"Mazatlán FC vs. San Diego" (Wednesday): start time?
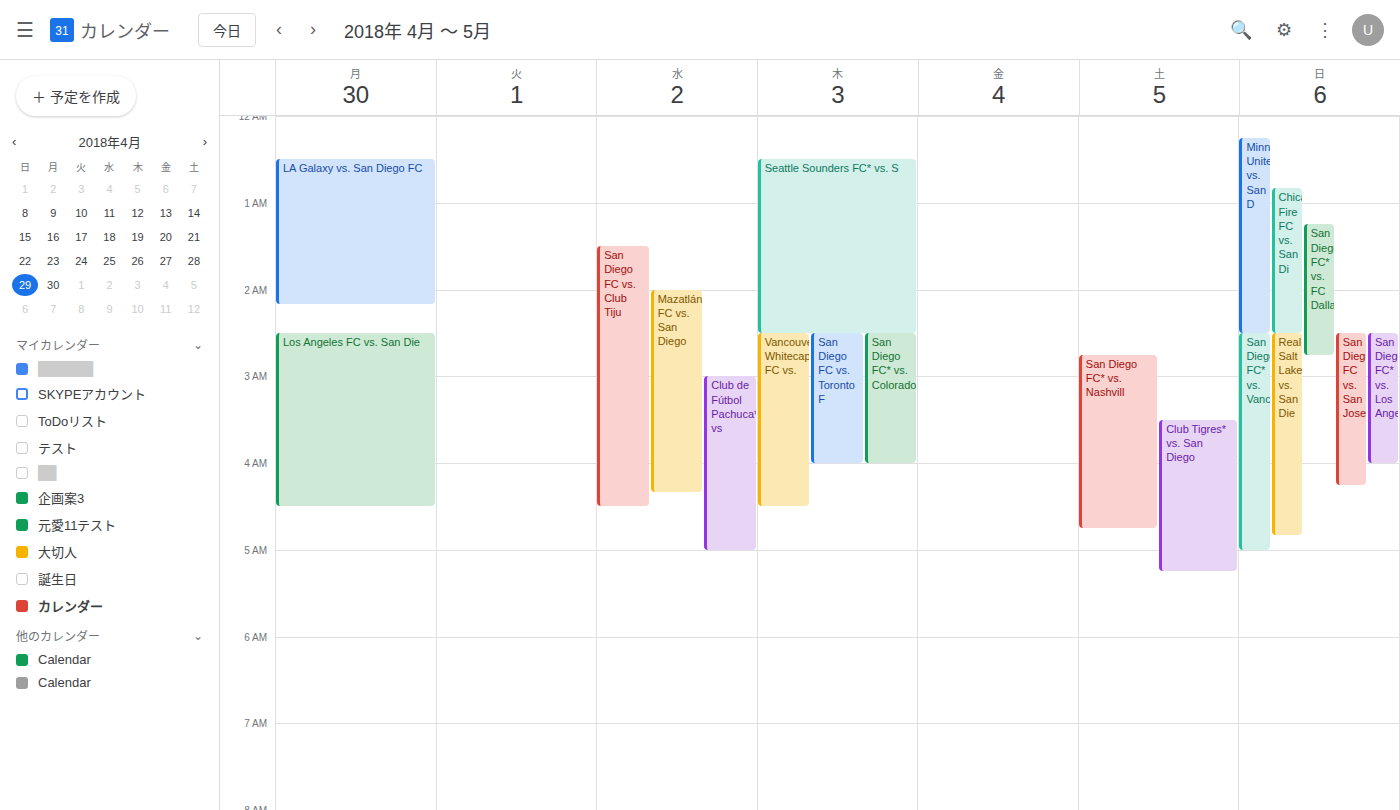
02:00